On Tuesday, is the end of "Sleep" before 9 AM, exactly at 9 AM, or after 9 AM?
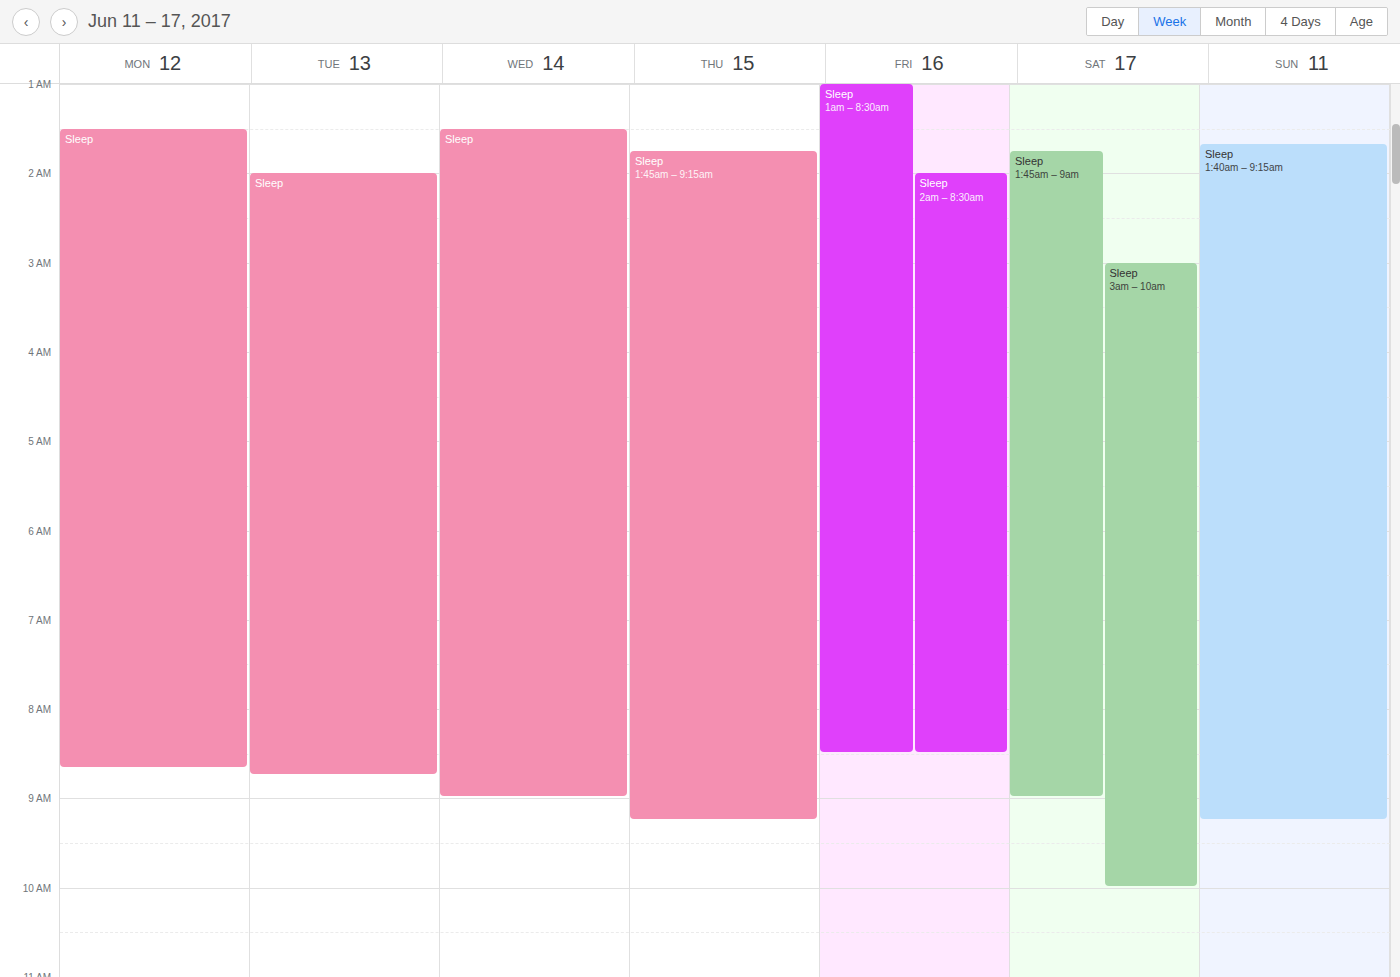
8:45 AM -- before 9 AM, 15 minutes above the 9 AM line.